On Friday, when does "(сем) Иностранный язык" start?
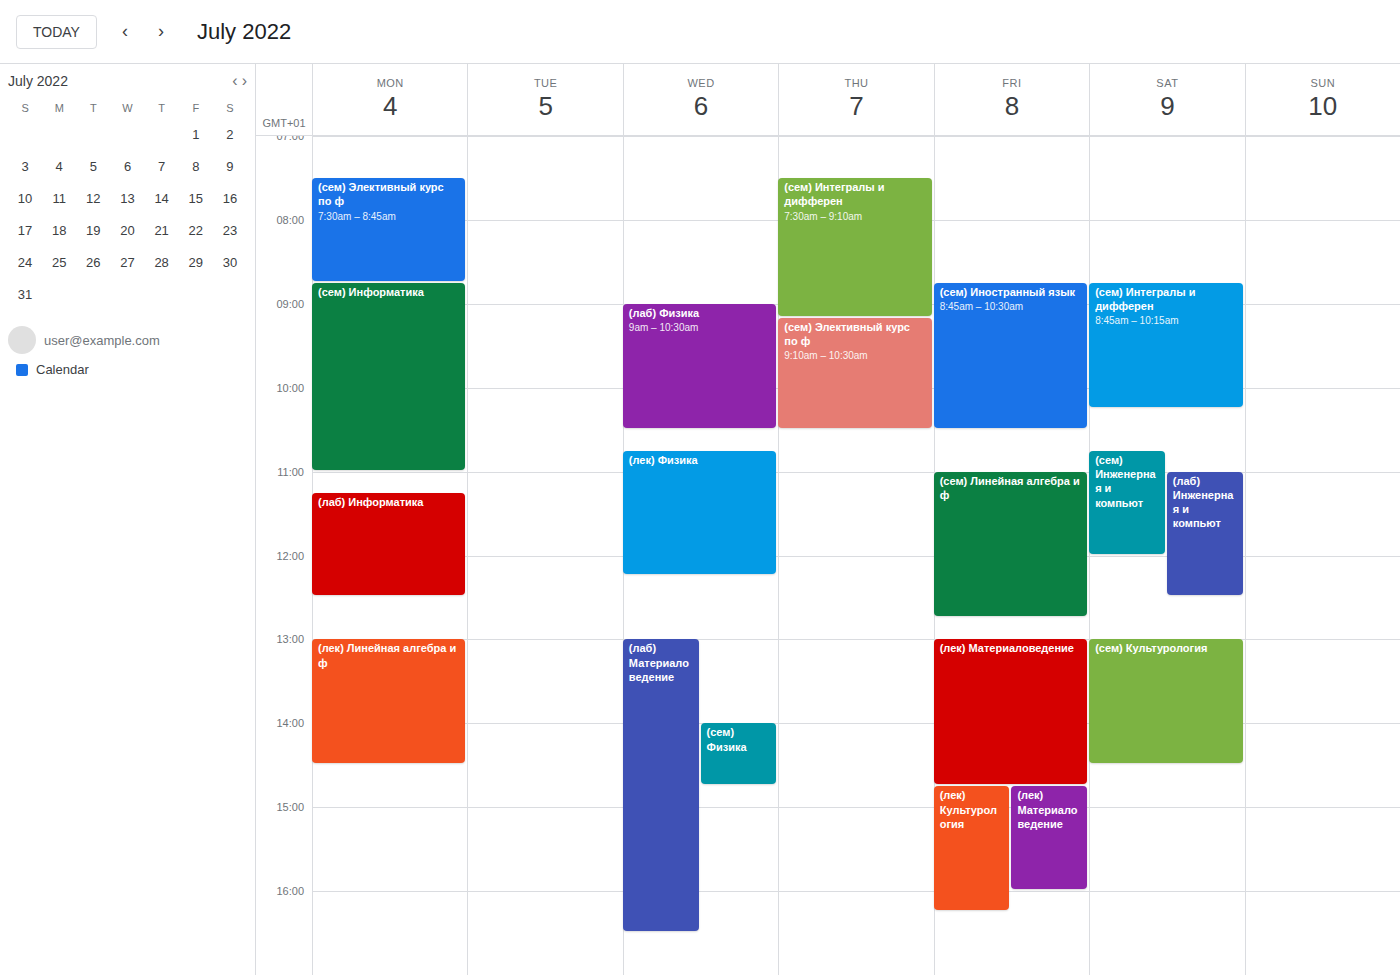
08:45